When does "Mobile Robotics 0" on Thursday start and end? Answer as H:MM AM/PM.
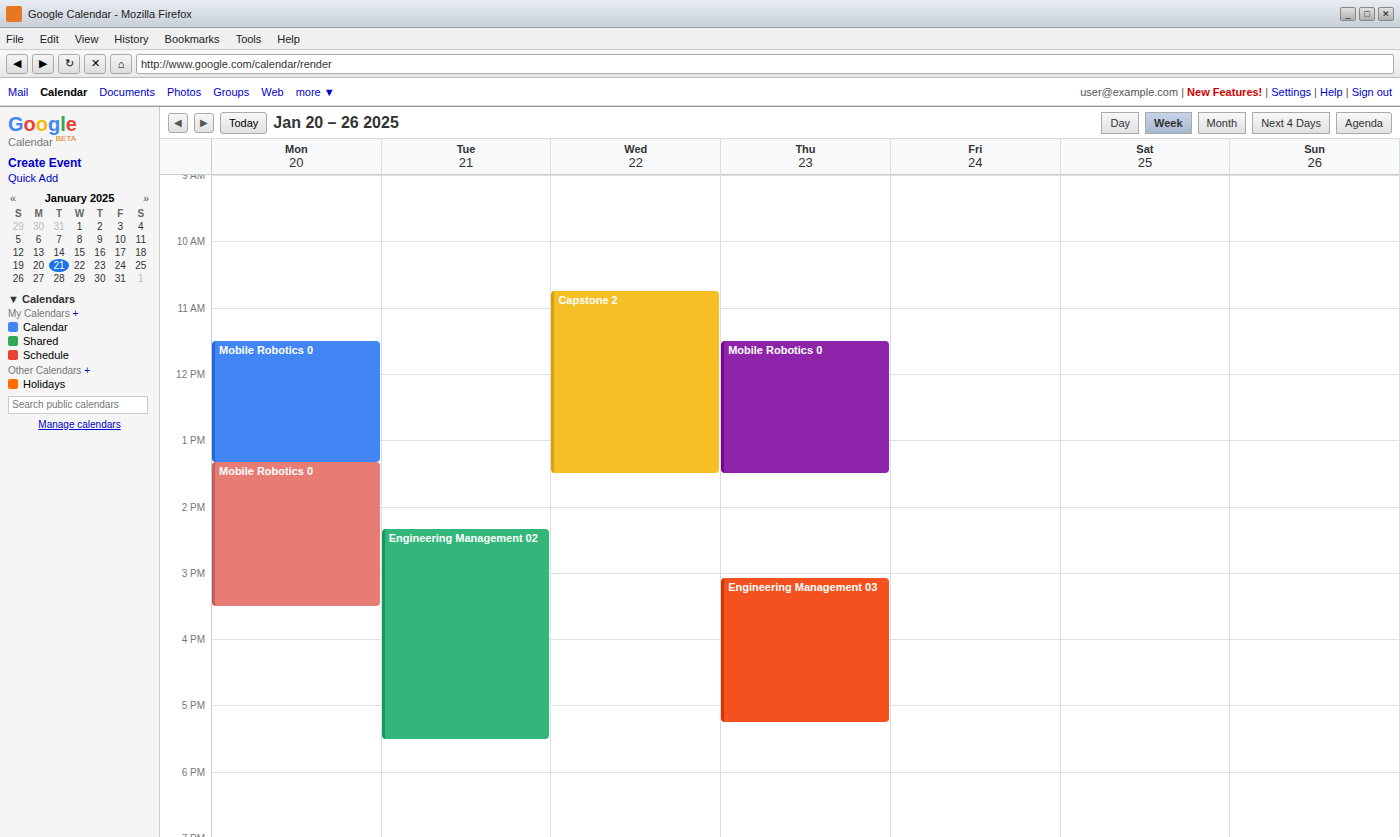
11:30 AM to 1:30 PM